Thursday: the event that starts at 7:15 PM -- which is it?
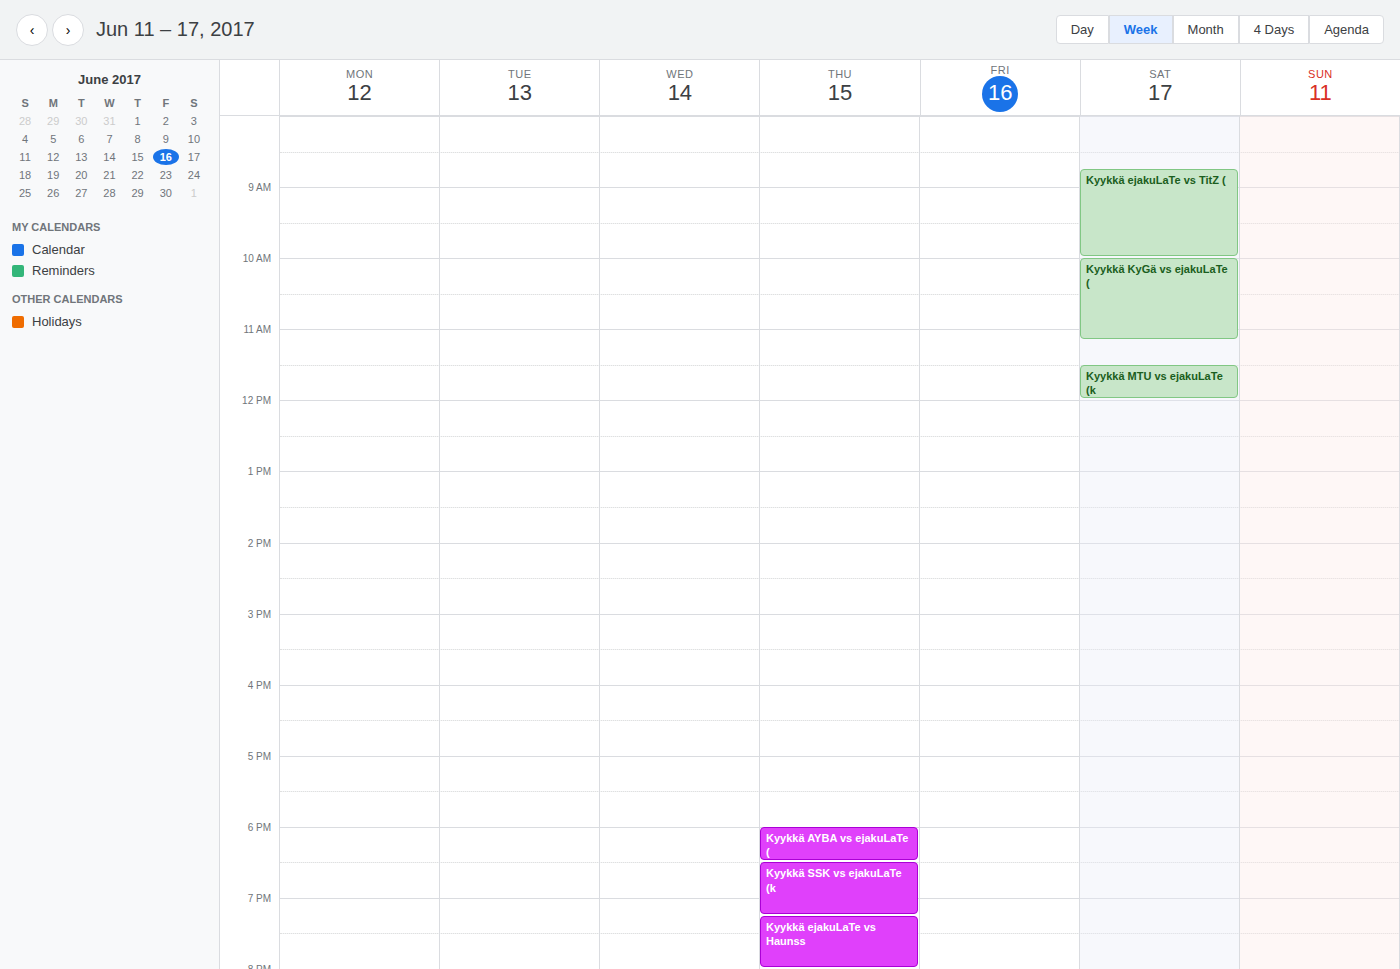
"Kyykkä ejakuLaTe vs Haunss"